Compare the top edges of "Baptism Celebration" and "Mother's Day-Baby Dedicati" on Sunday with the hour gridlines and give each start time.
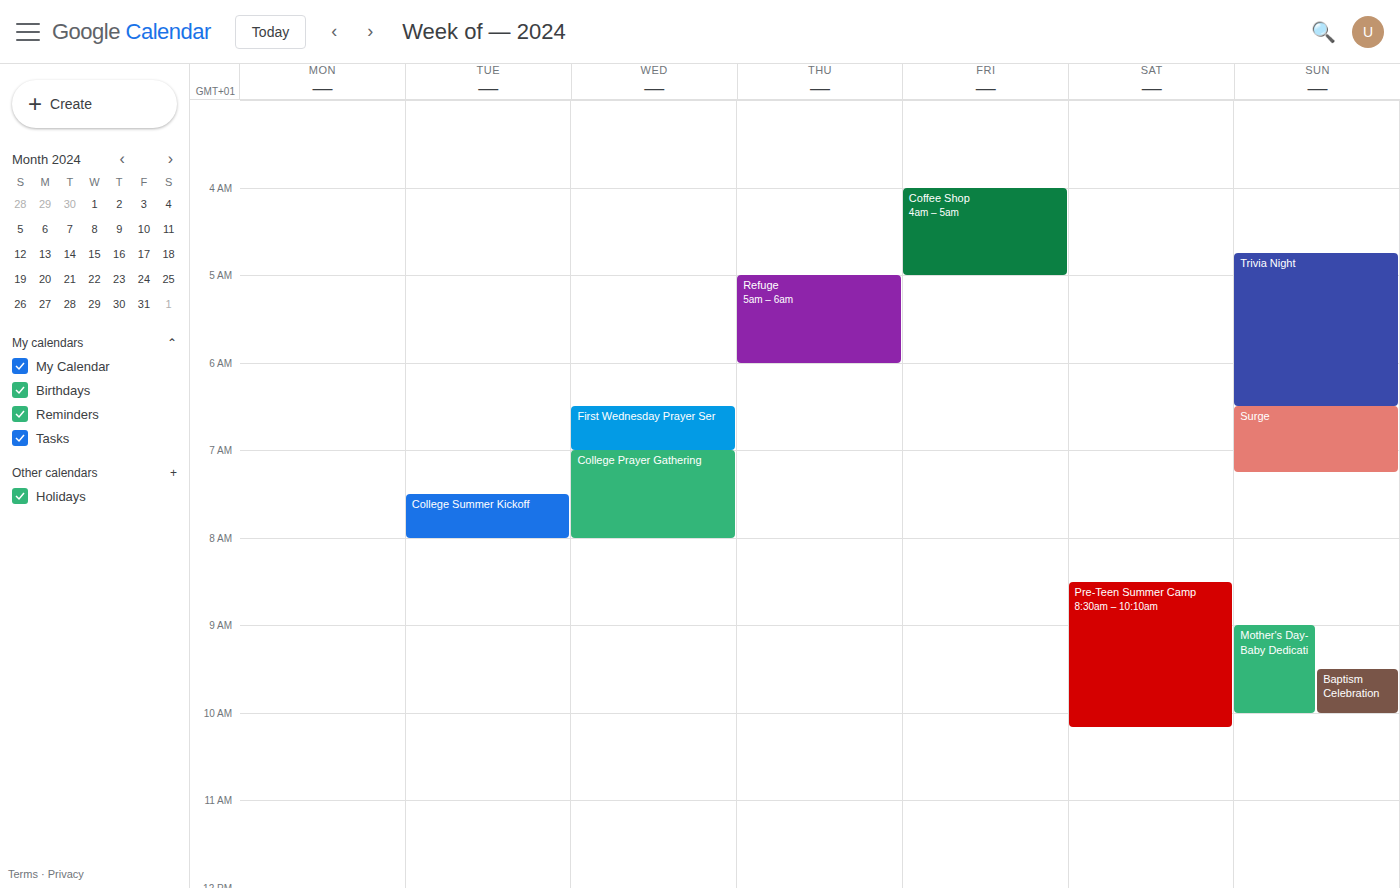
"Baptism Celebration": 9:30 AM, halfway between the 9 AM and 10 AM lines. "Mother's Day-Baby Dedicati": 9:00 AM, exactly on the 9 AM line.